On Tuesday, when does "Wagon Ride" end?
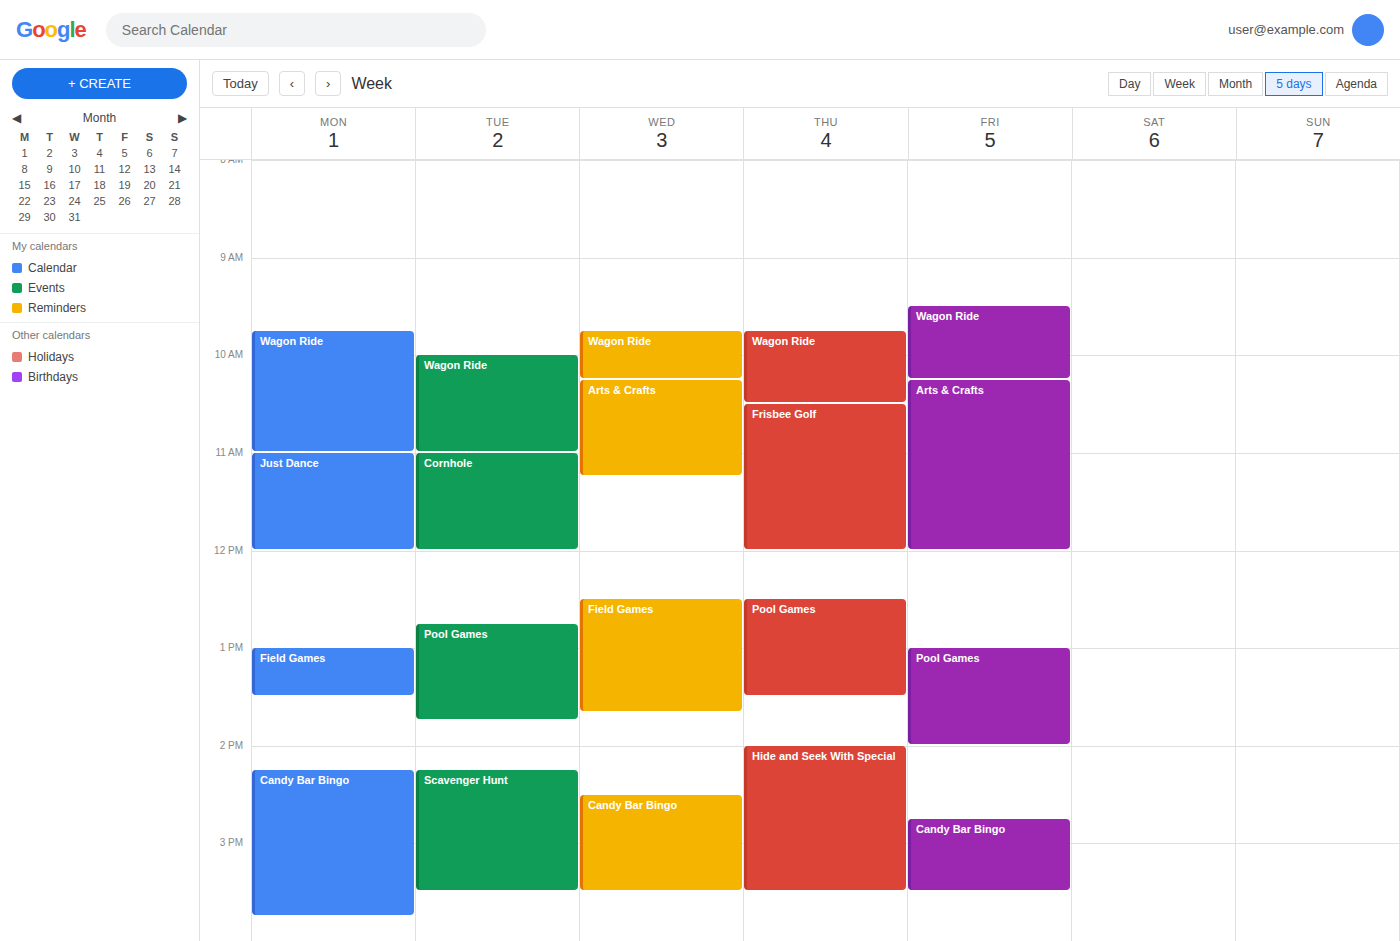
11:00 AM